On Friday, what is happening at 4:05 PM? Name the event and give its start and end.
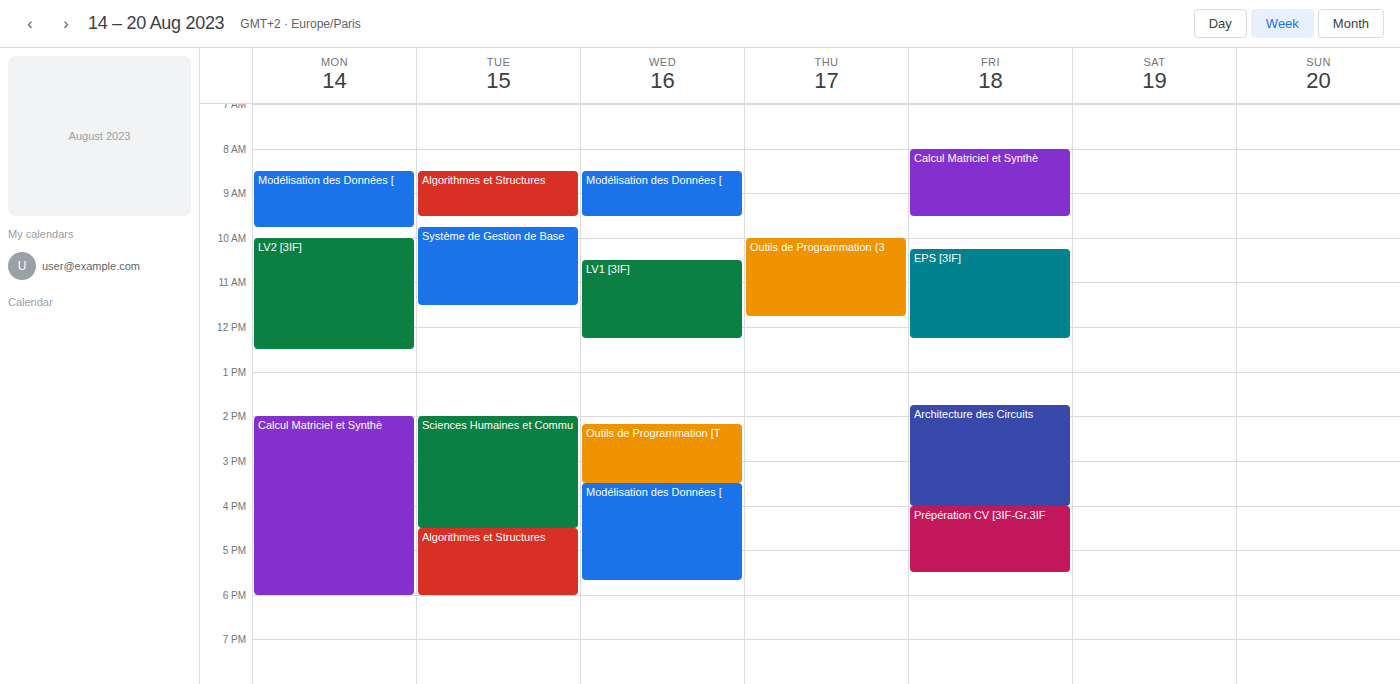
"Prépération CV [3IF-Gr.3IF", 4:00 PM to 5:30 PM